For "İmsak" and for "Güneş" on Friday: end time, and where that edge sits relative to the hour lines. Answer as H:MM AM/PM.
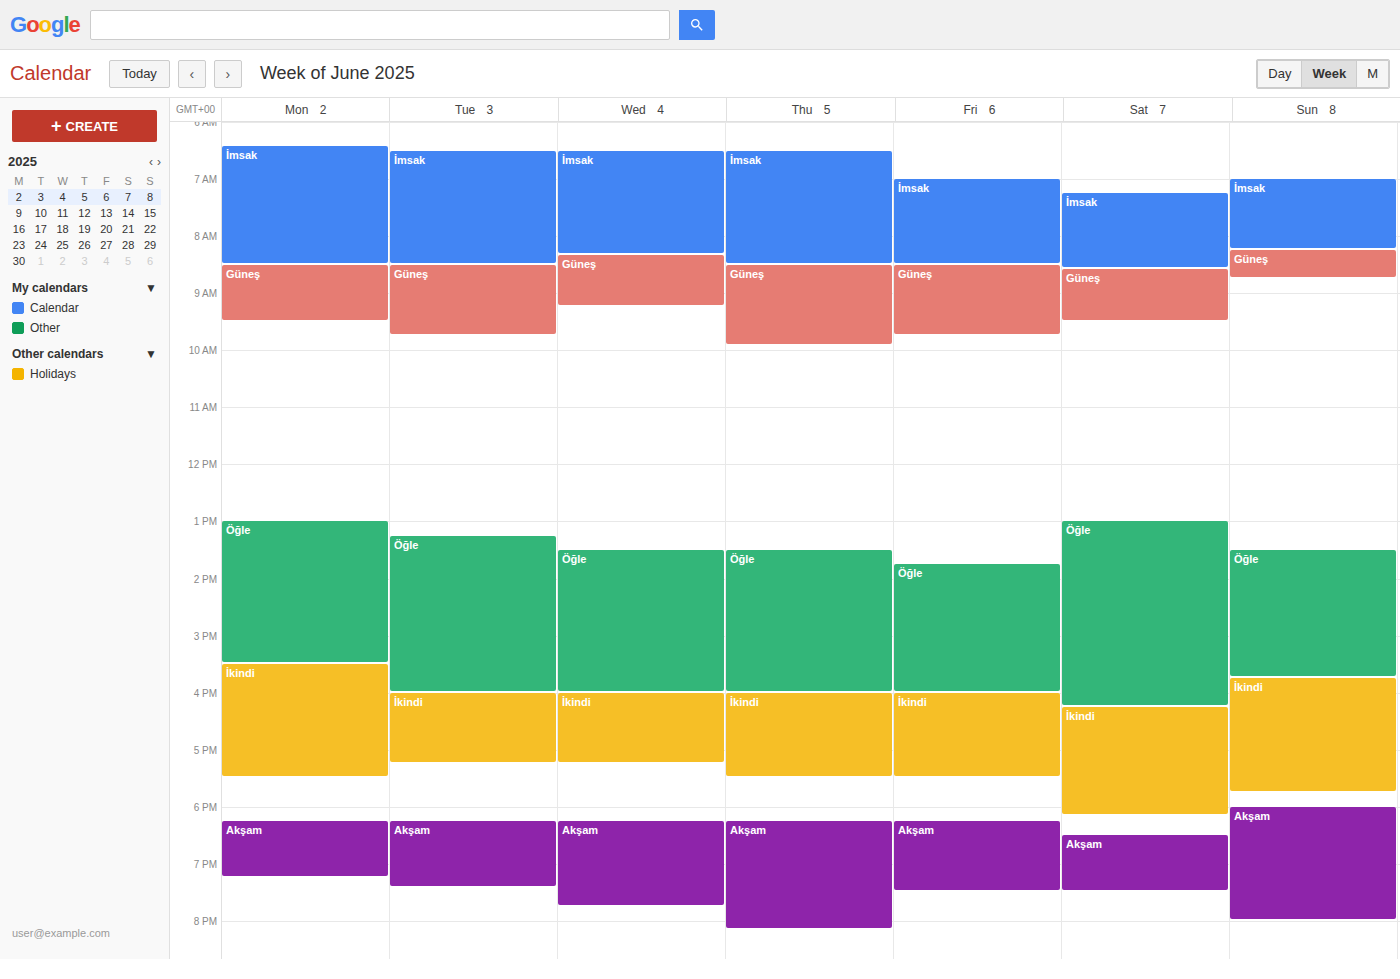
"İmsak": 8:30 AM, halfway between the 8 AM and 9 AM lines. "Güneş": 9:45 AM, neither: three quarters of the way from the 9 AM line to the 10 AM line.